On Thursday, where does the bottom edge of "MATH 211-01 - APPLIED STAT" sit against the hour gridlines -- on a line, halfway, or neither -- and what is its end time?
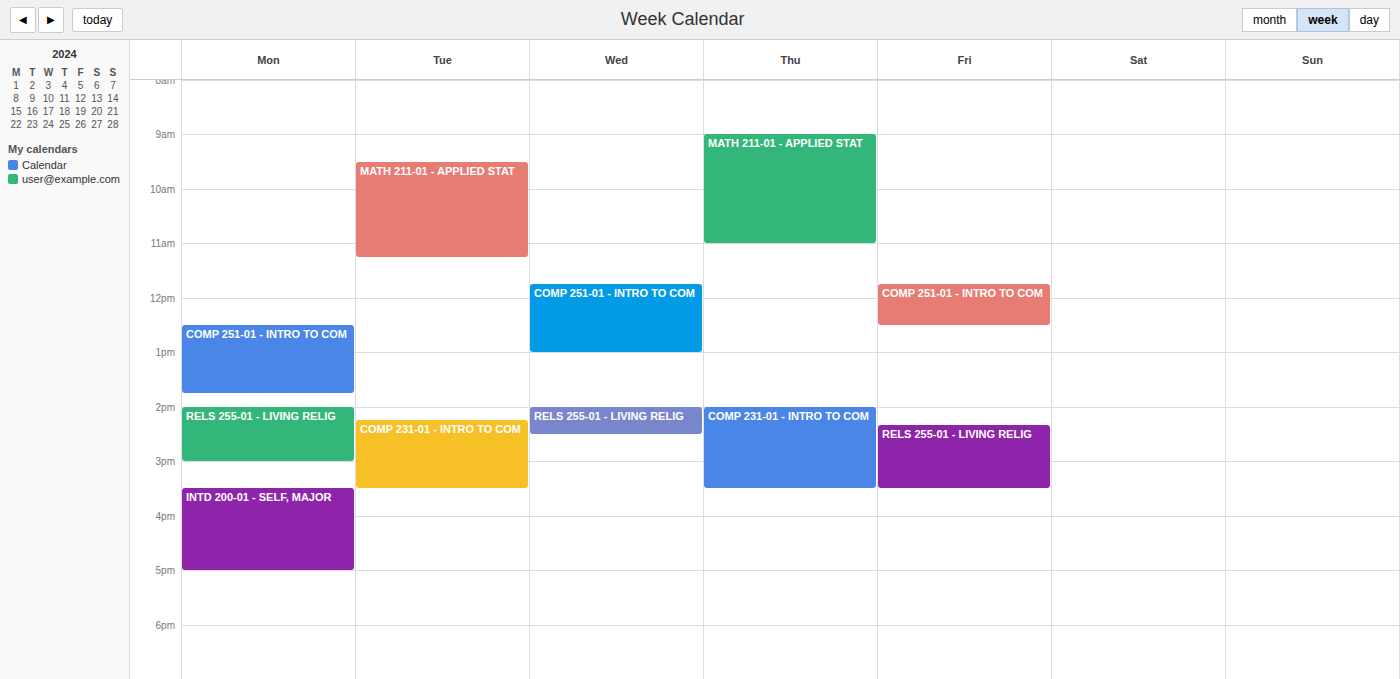
11:00 AM -- exactly on the 11 AM line.